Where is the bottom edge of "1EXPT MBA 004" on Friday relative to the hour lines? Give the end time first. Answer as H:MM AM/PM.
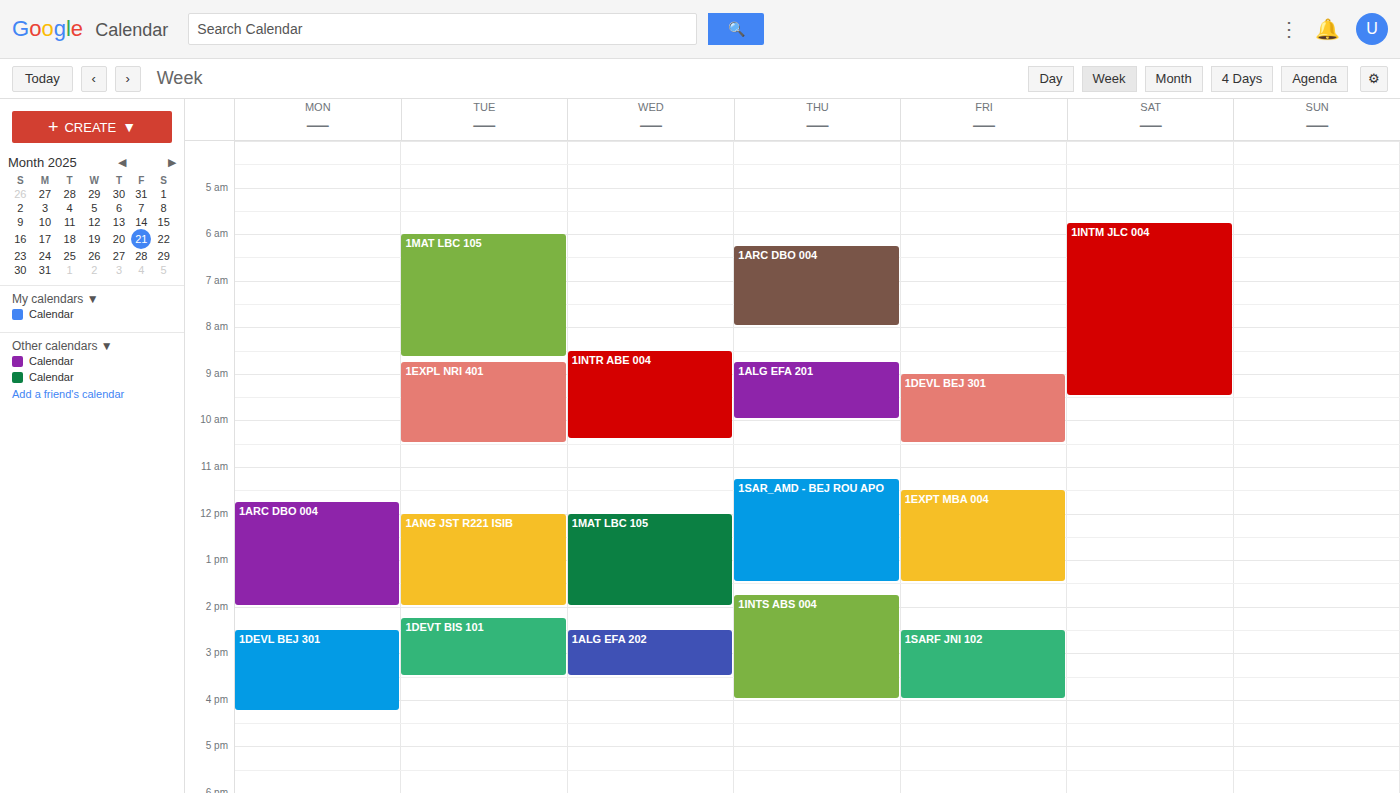
1:30 PM -- halfway between the 1 PM and 2 PM lines.